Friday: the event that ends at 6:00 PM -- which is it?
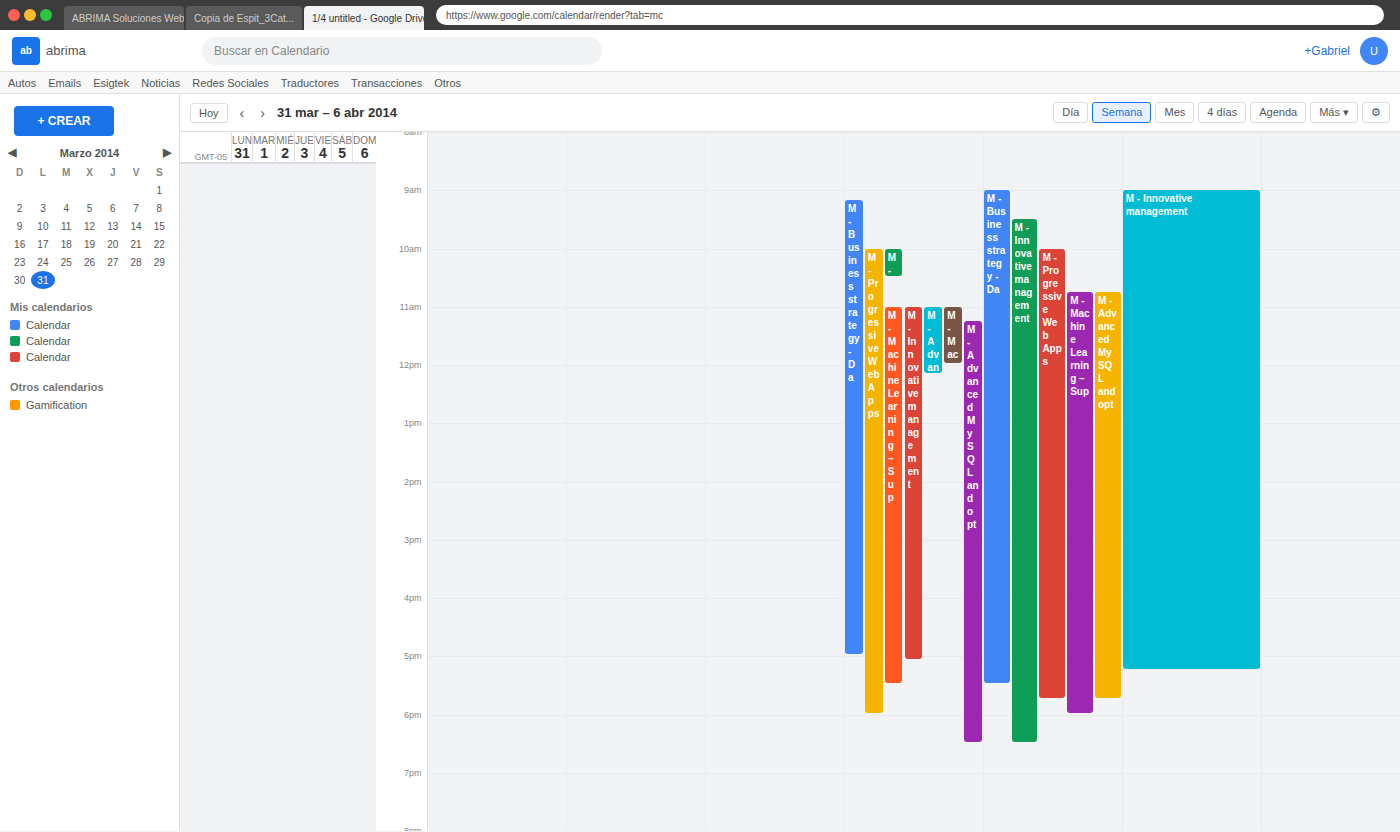
"M - Machine Learning – Sup"